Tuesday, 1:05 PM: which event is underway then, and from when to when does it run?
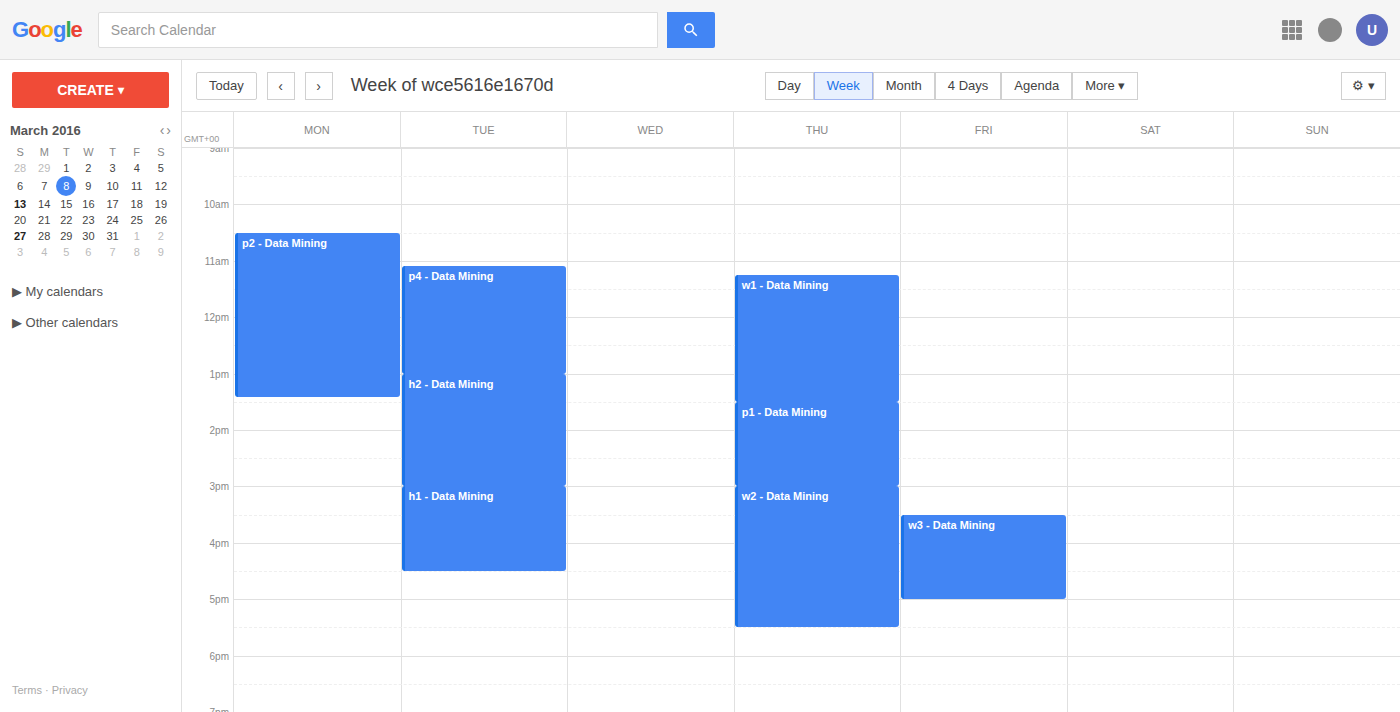
"h2 - Data Mining", 1:00 PM to 3:00 PM